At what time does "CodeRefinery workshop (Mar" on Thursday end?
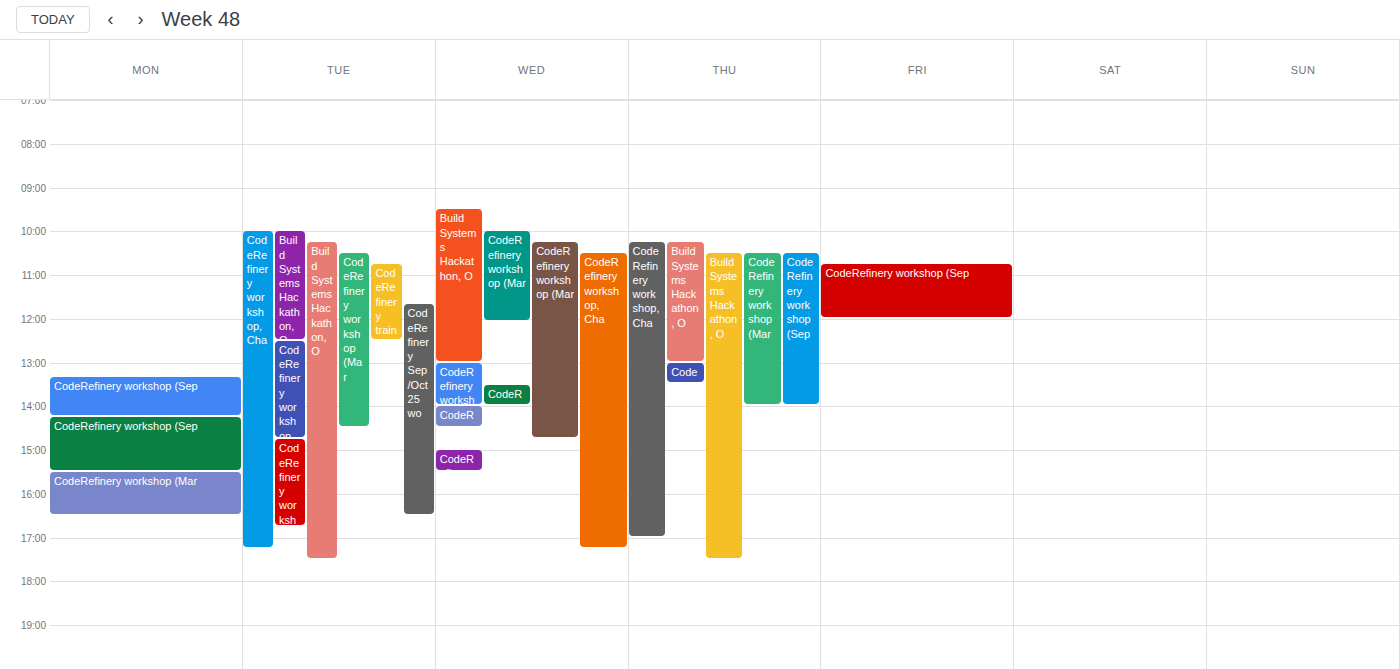
14:00